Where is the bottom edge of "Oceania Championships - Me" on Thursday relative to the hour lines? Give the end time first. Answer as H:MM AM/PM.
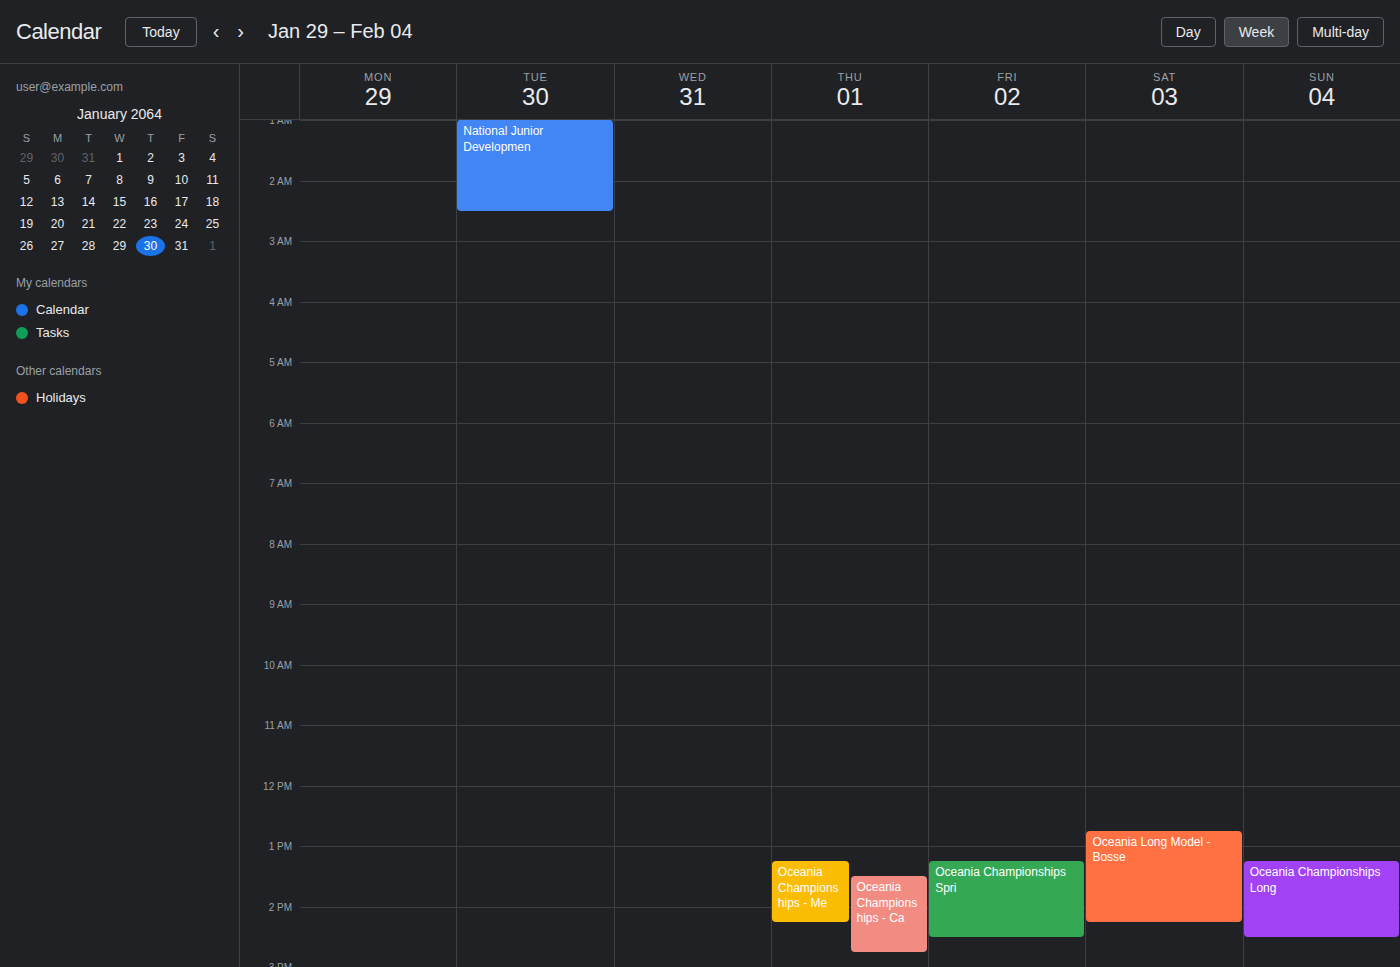
2:15 PM -- neither: a quarter of the way from the 2 PM line to the 3 PM line.